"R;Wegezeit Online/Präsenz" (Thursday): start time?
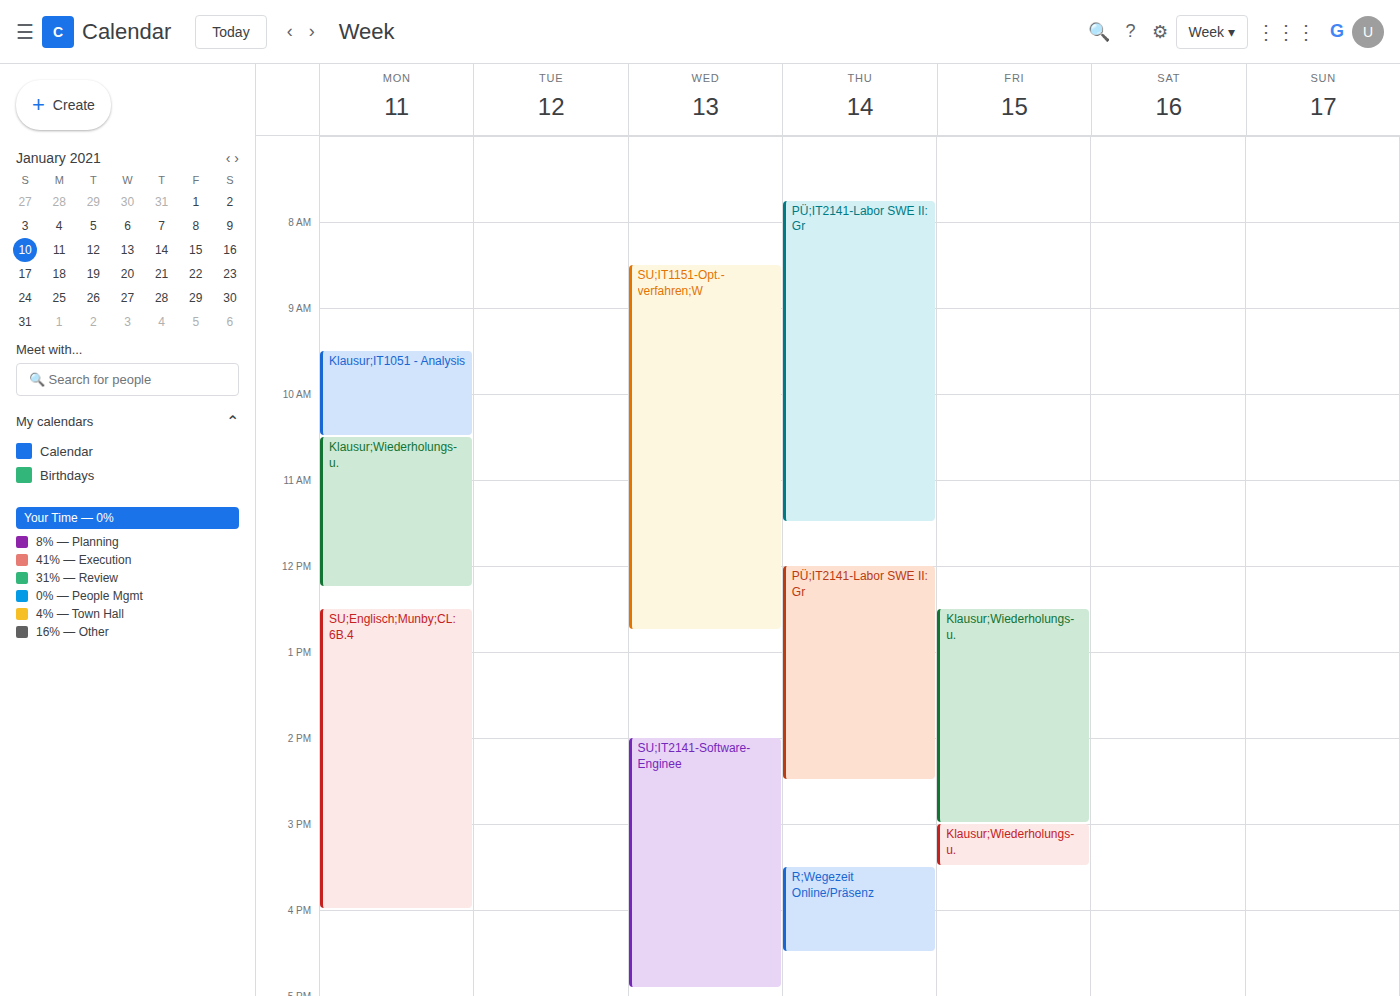
3:30 PM